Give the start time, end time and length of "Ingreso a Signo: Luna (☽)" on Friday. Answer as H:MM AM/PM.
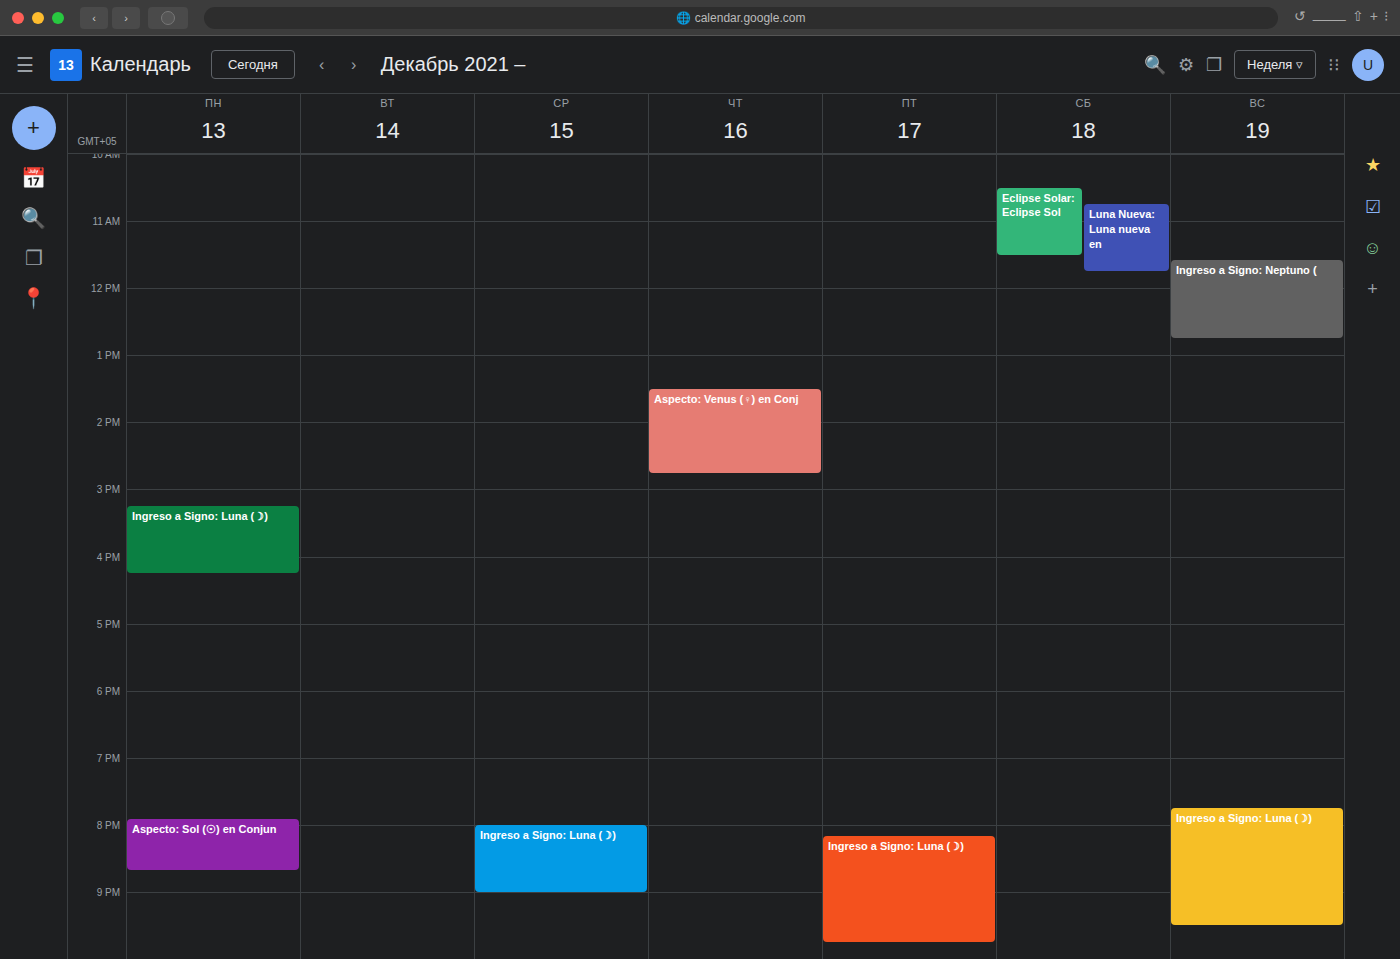
8:10 PM to 9:45 PM, 1 hour 35 minutes